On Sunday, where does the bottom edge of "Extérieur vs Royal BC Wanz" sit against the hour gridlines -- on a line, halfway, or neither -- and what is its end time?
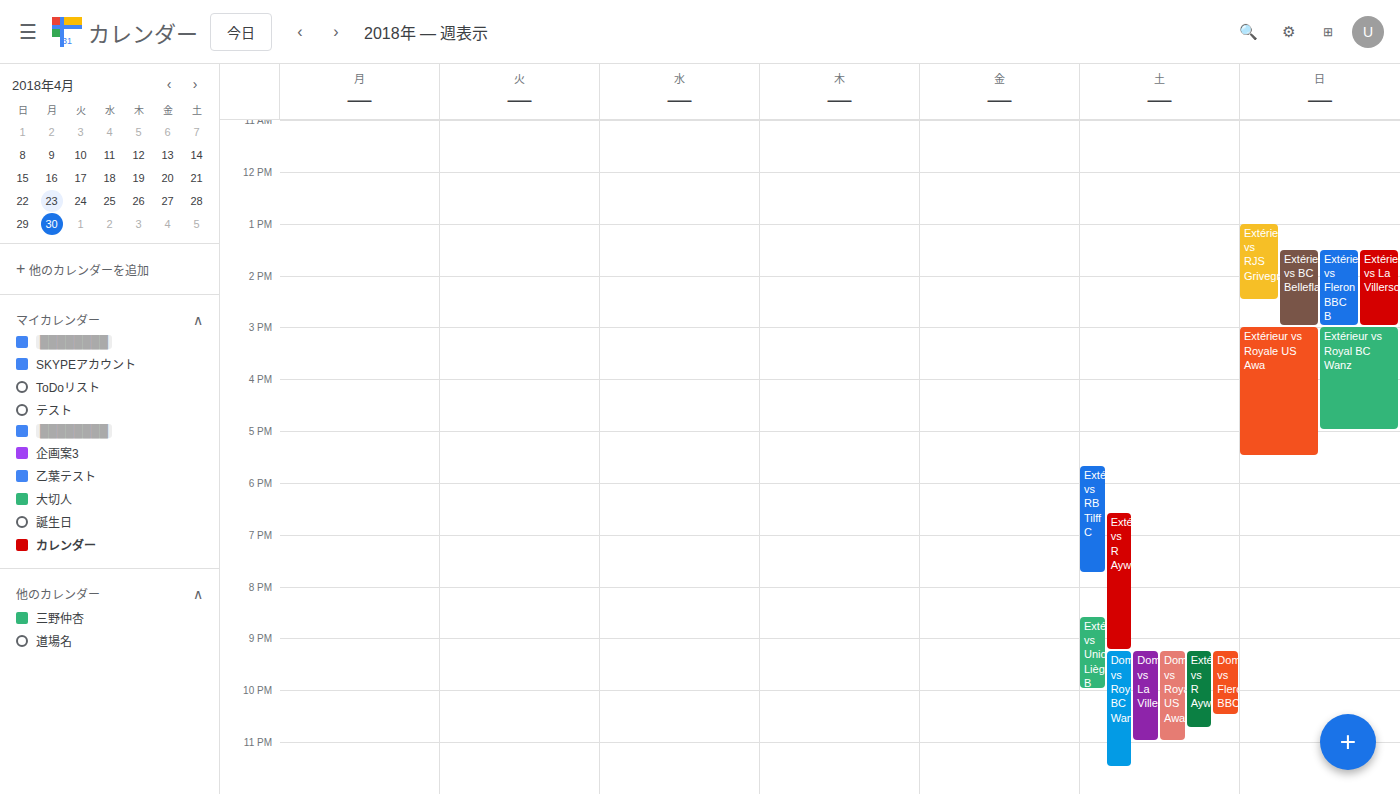
5:00 PM -- exactly on the 5 PM line.